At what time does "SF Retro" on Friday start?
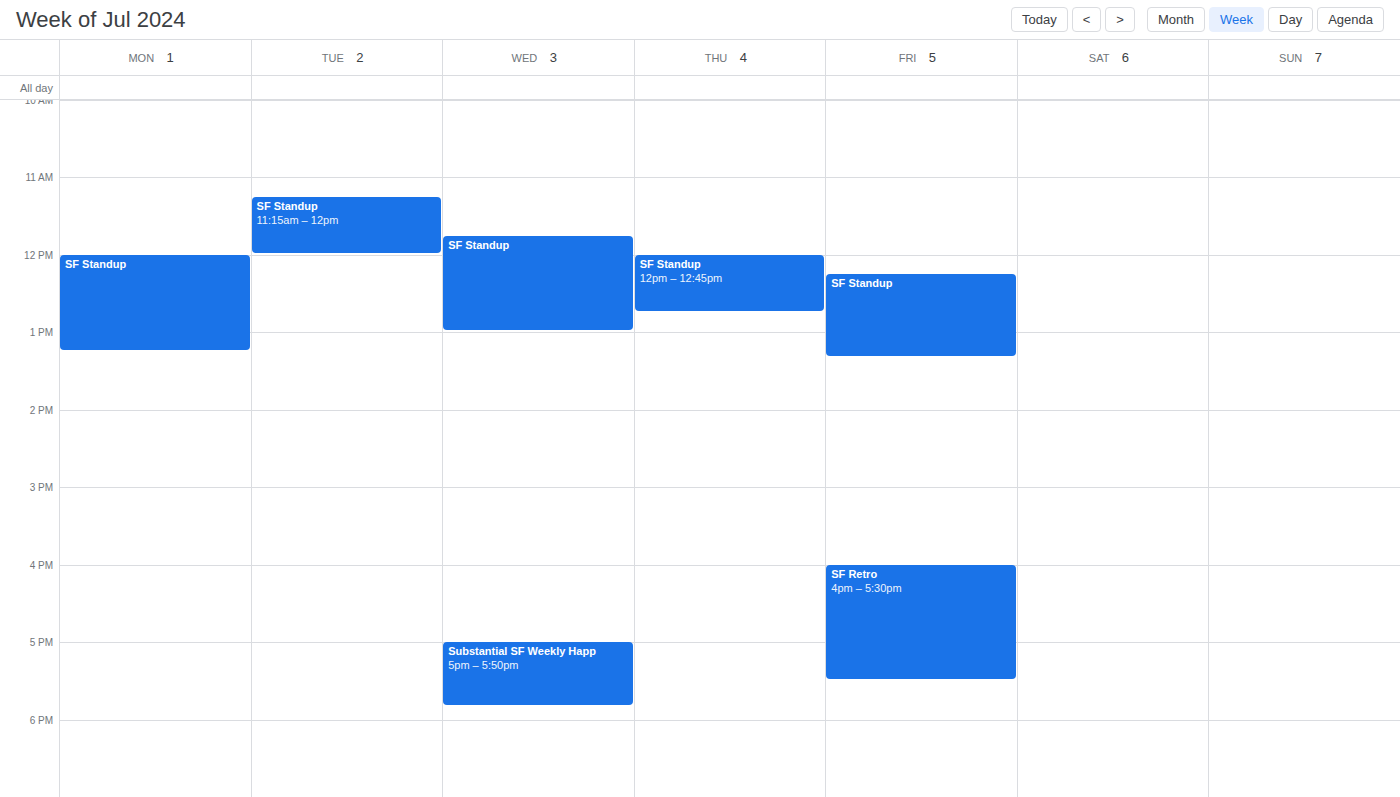
4:00 PM